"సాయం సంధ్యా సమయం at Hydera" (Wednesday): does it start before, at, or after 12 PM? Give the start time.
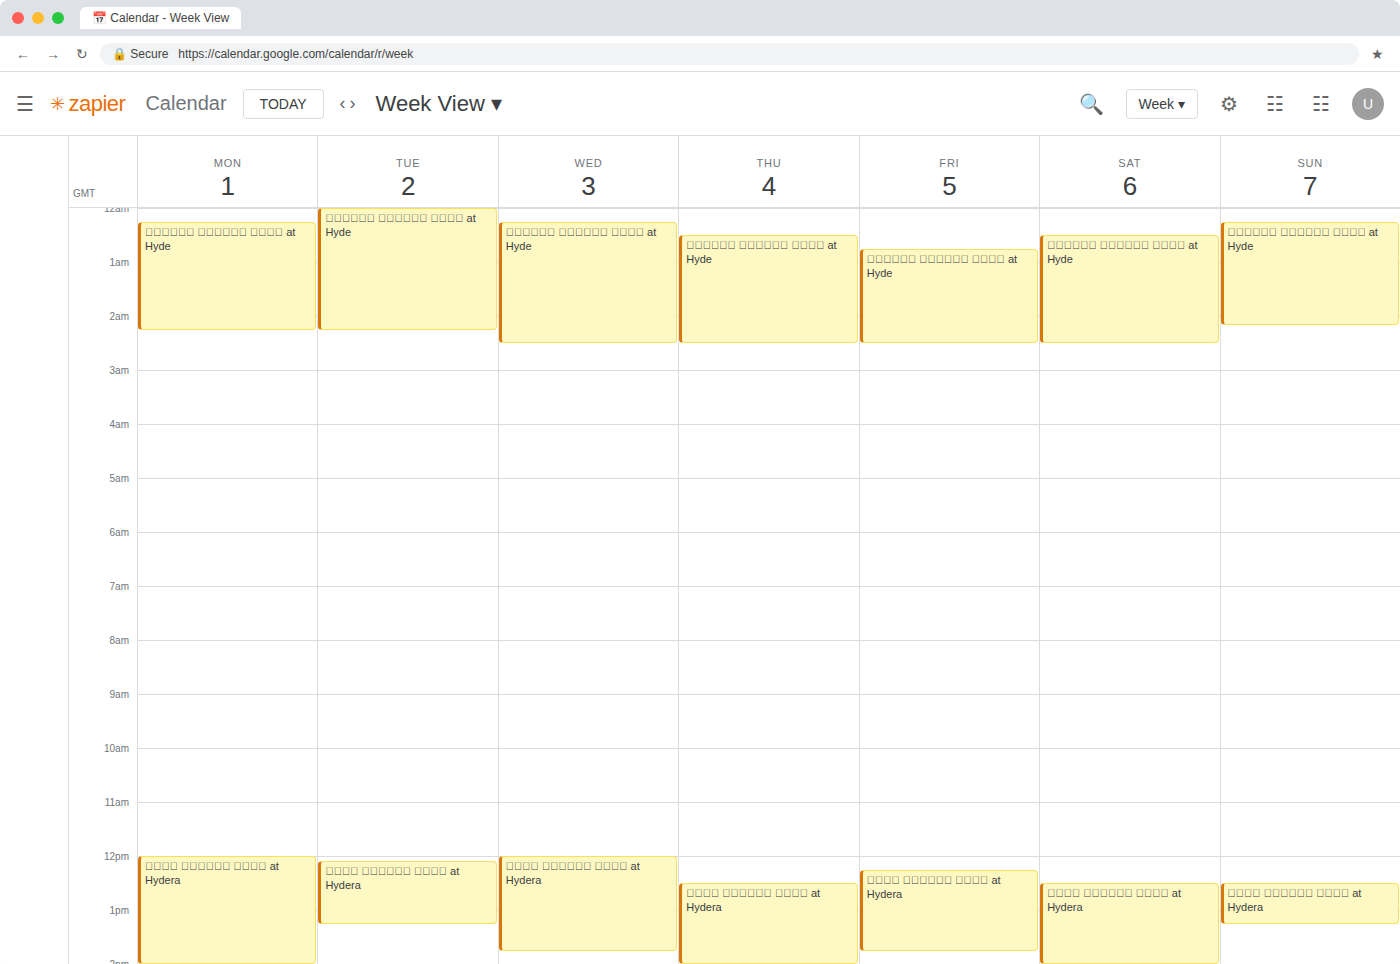
12:00 PM -- exactly at 12 PM, on the 12 PM line.